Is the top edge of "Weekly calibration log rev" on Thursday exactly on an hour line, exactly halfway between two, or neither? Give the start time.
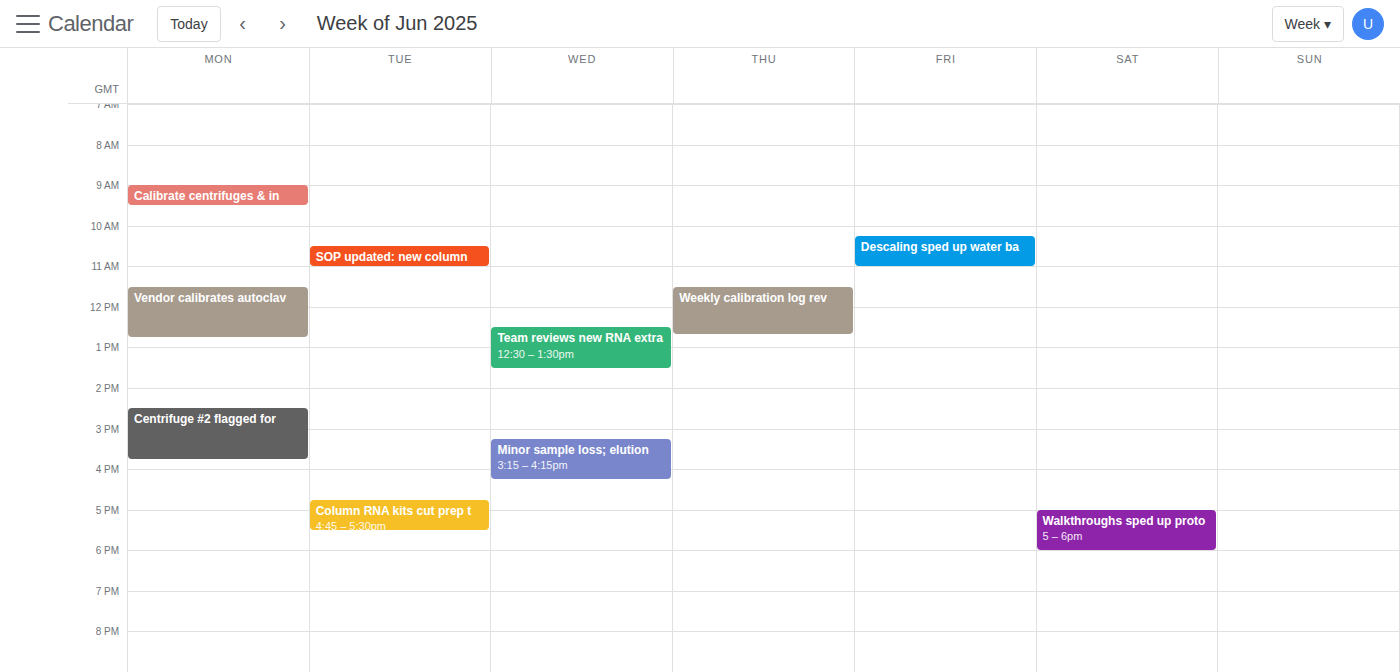
11:30 AM -- halfway between the 11 AM and 12 PM lines.